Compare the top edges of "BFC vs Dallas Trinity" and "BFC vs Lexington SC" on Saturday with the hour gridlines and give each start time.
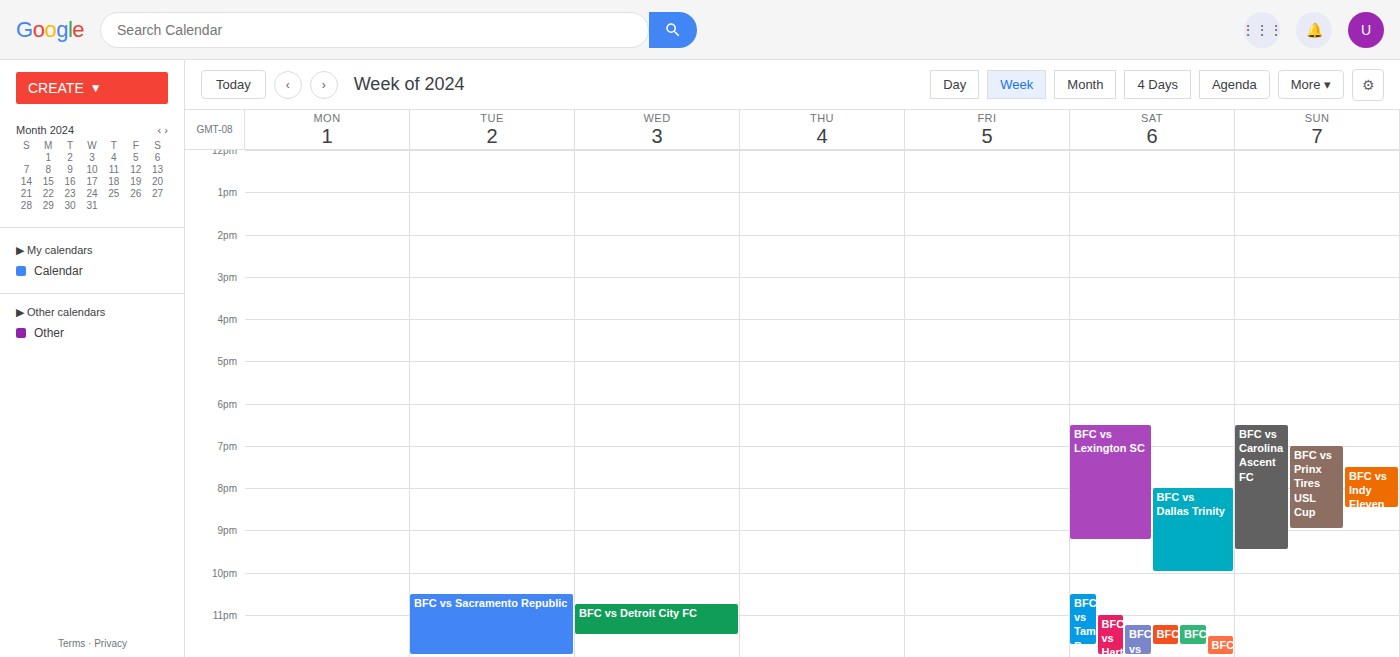
"BFC vs Dallas Trinity": 8:00 PM, exactly on the 8 PM line. "BFC vs Lexington SC": 6:30 PM, halfway between the 6 PM and 7 PM lines.